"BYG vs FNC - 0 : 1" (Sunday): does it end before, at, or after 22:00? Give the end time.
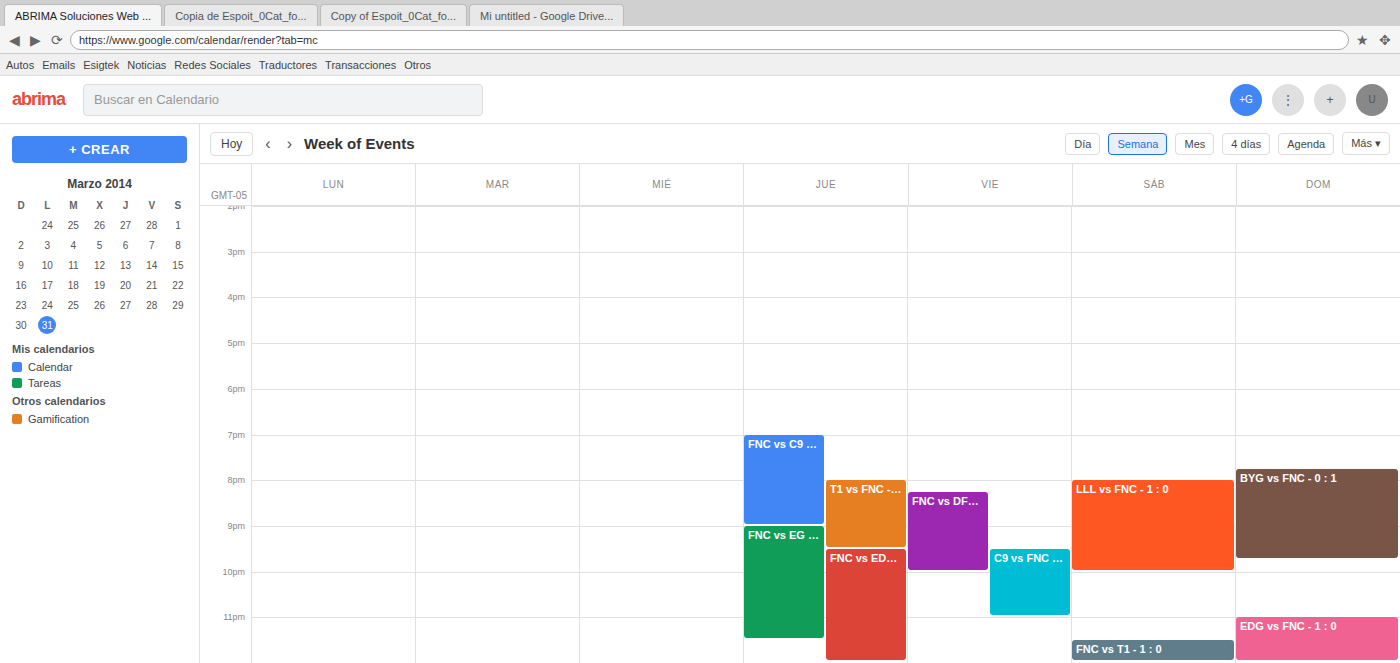
21:45 -- before 22:00, 15 minutes above the 22:00 line.